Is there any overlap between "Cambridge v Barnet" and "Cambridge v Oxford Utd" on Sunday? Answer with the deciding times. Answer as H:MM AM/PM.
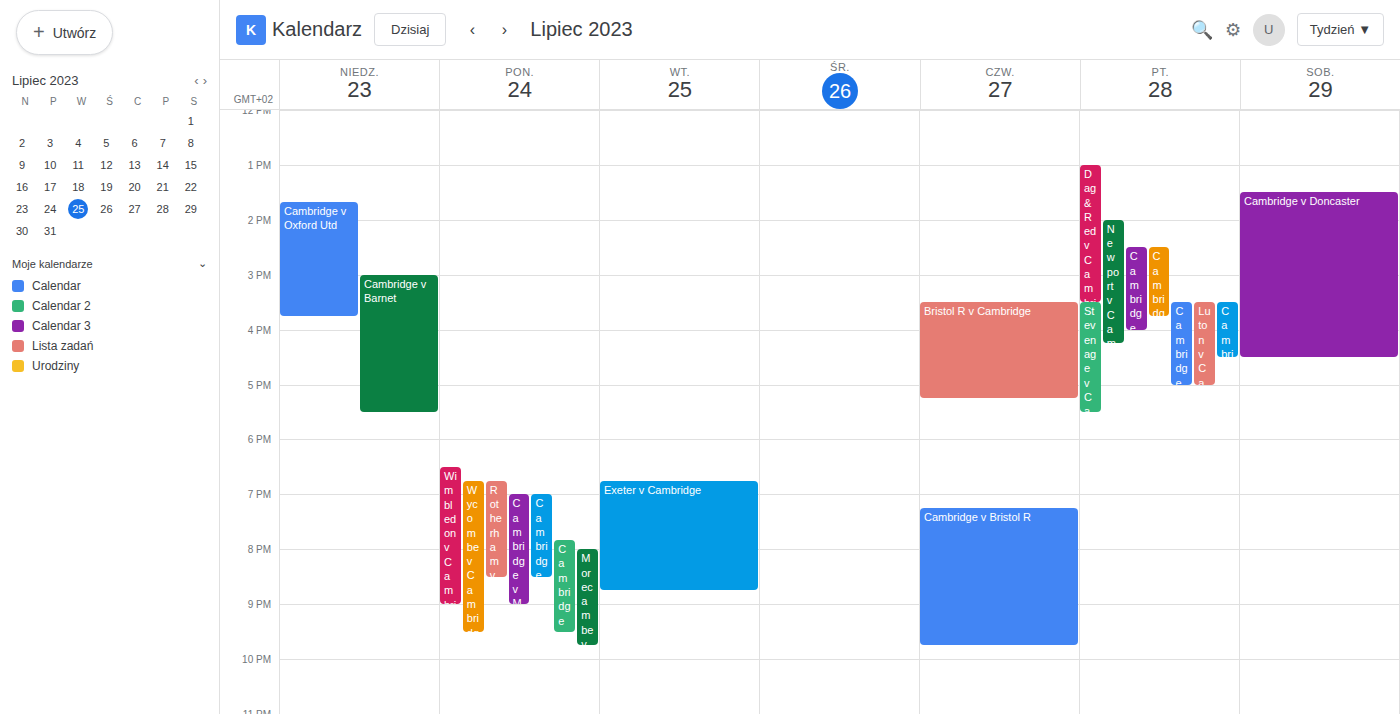
"Cambridge v Barnet" starts at 3:00 PM, before "Cambridge v Oxford Utd" ends at 3:45 PM -- they overlap.